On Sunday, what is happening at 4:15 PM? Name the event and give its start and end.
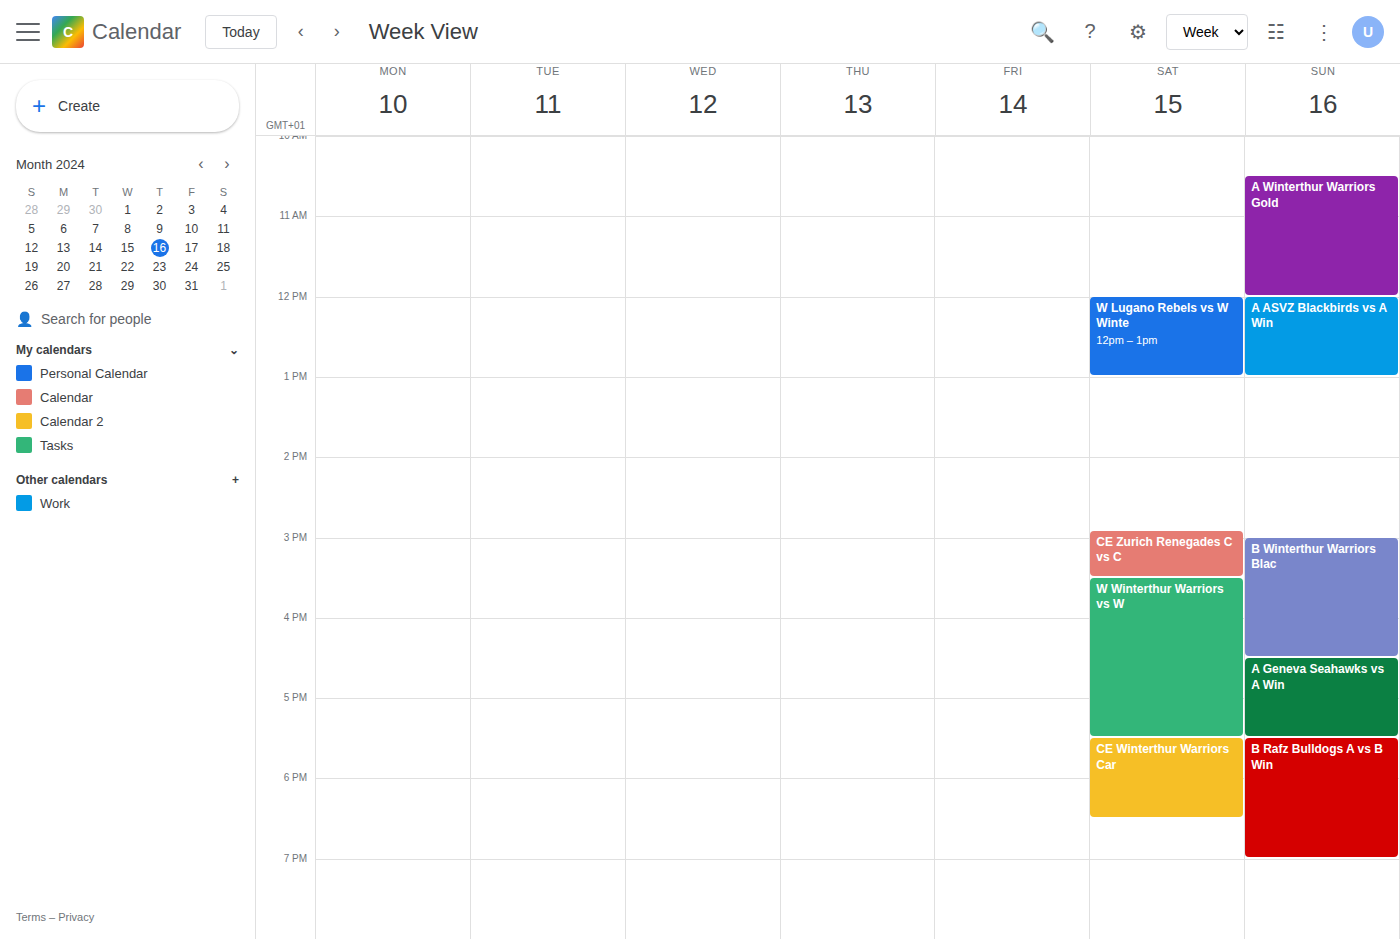
"B Winterthur Warriors Blac", 3:00 PM to 4:30 PM